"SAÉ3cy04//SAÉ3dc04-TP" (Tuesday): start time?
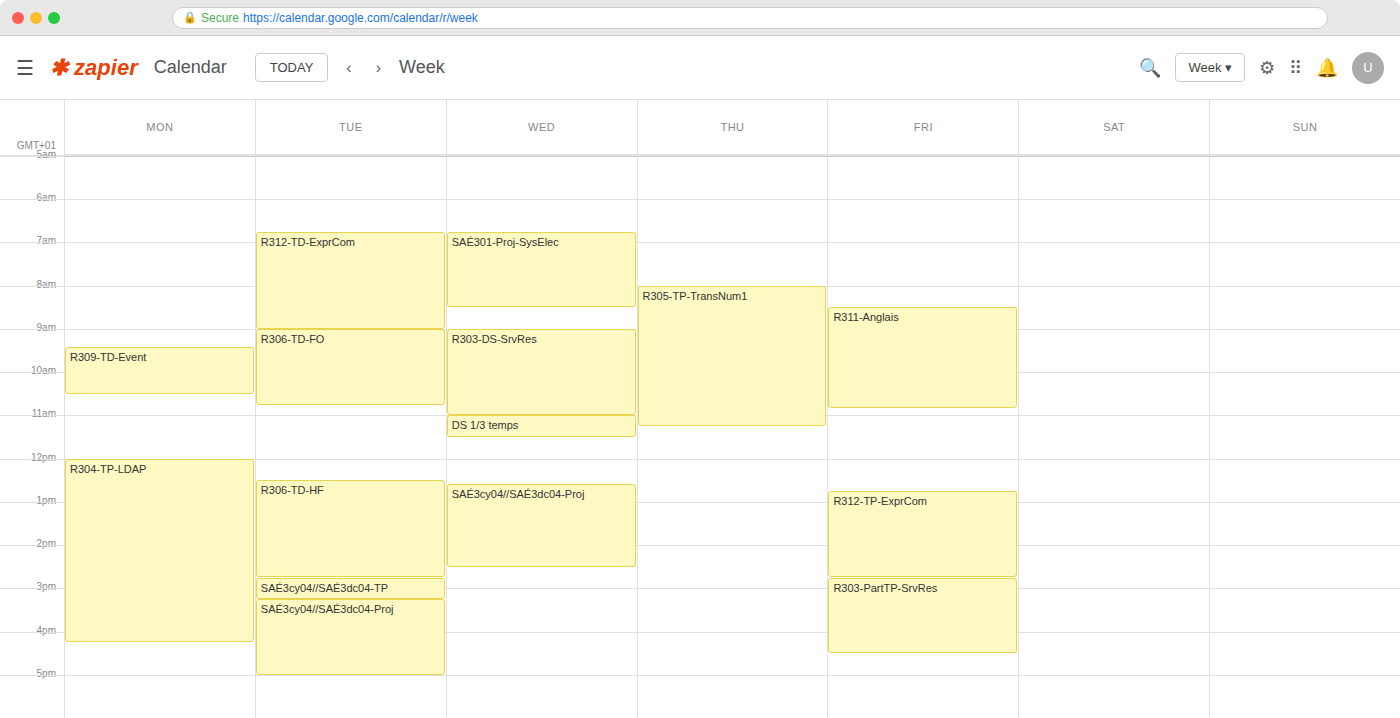
14:45